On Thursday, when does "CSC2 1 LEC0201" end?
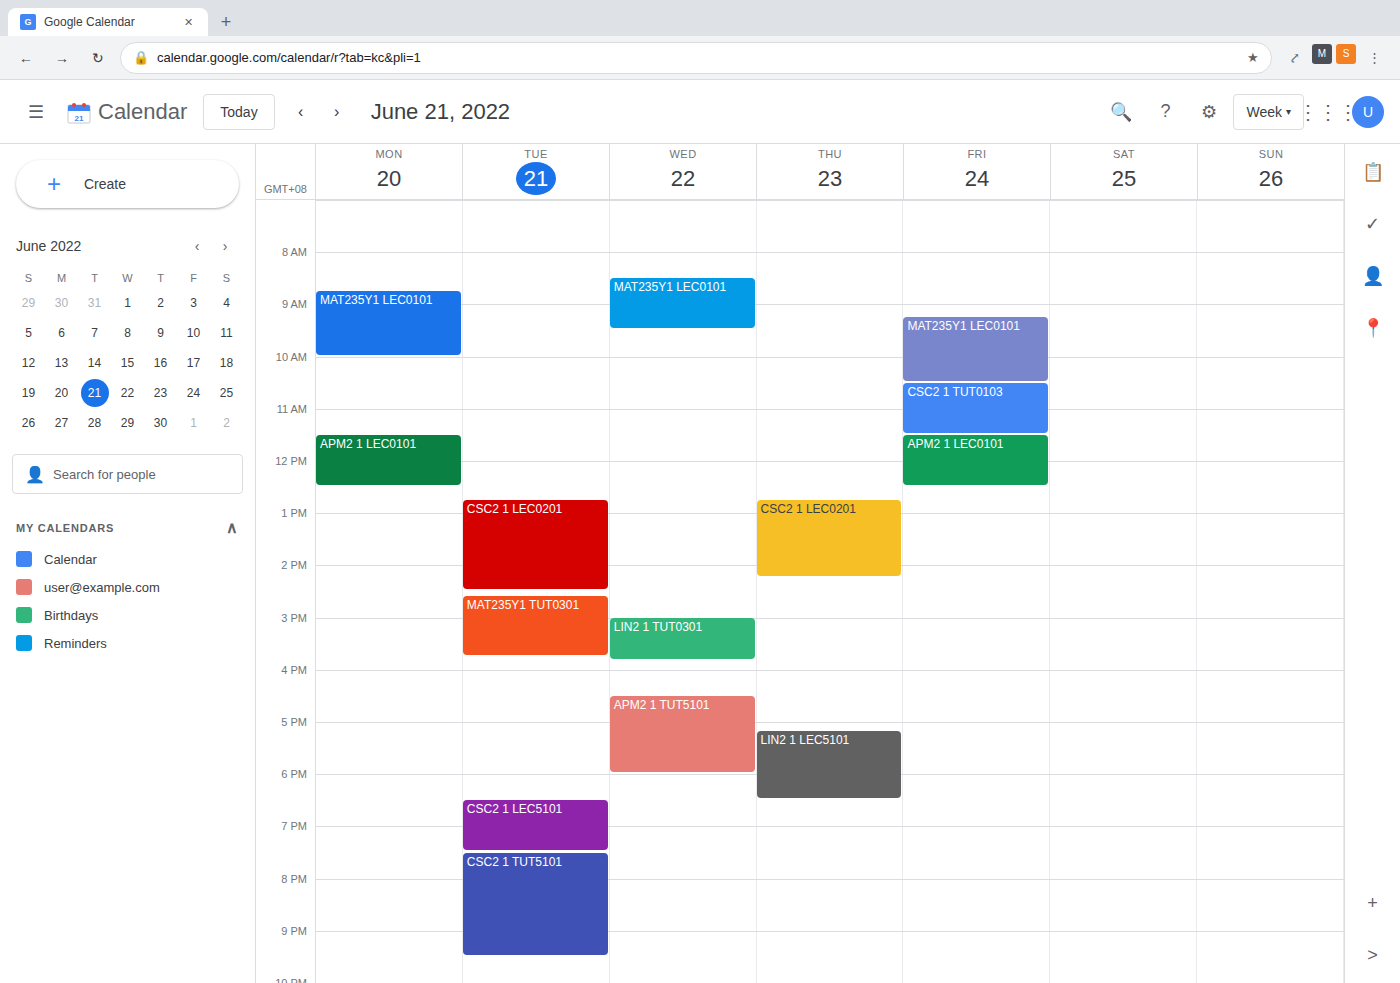
2:15 PM